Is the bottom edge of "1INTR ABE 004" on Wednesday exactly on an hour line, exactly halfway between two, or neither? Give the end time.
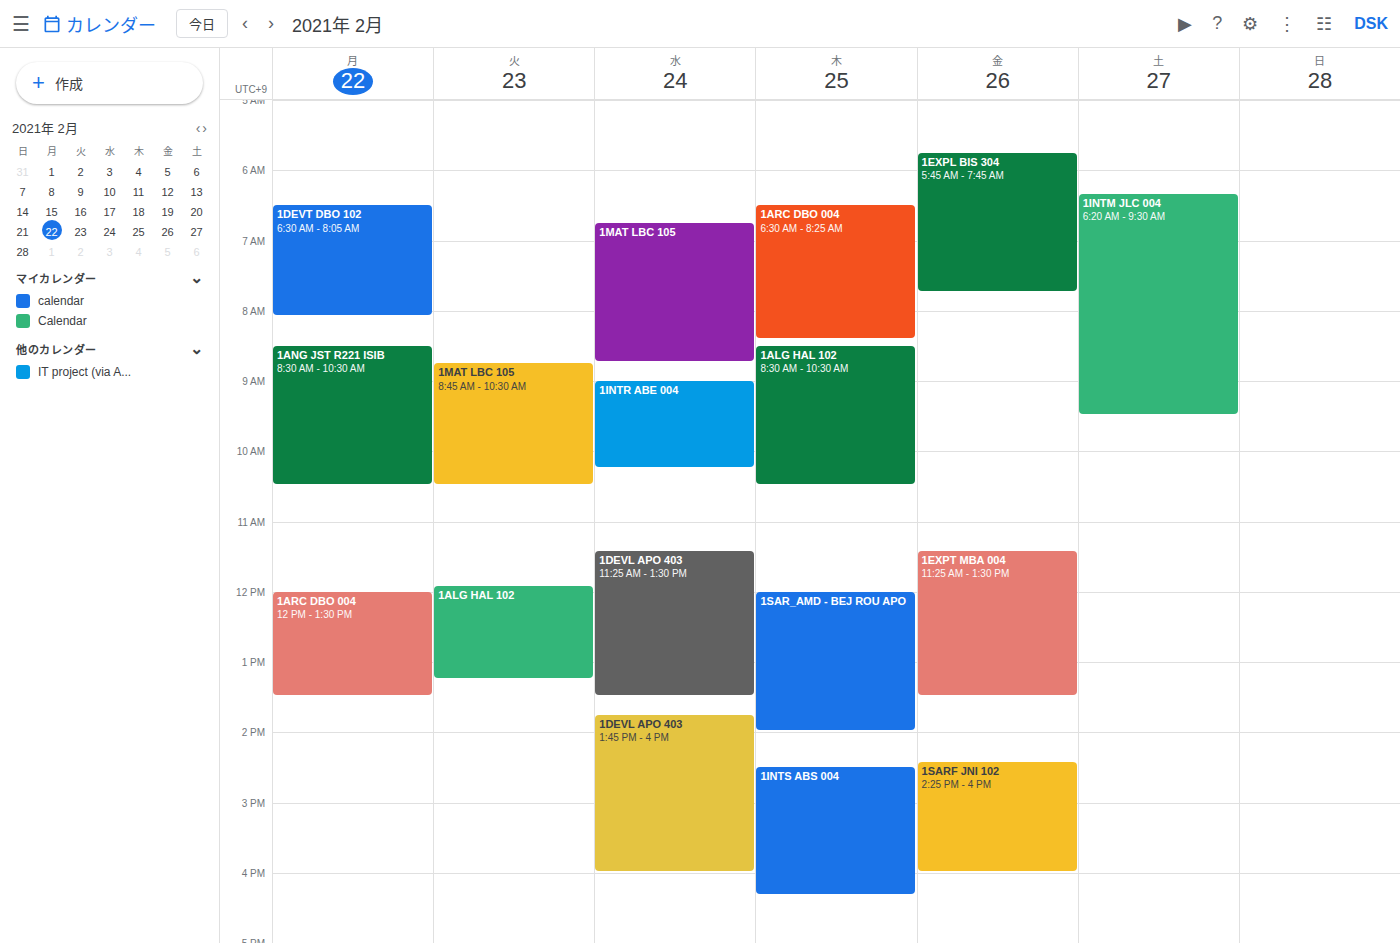
10:15 AM -- neither: a quarter of the way from the 10 AM line to the 11 AM line.